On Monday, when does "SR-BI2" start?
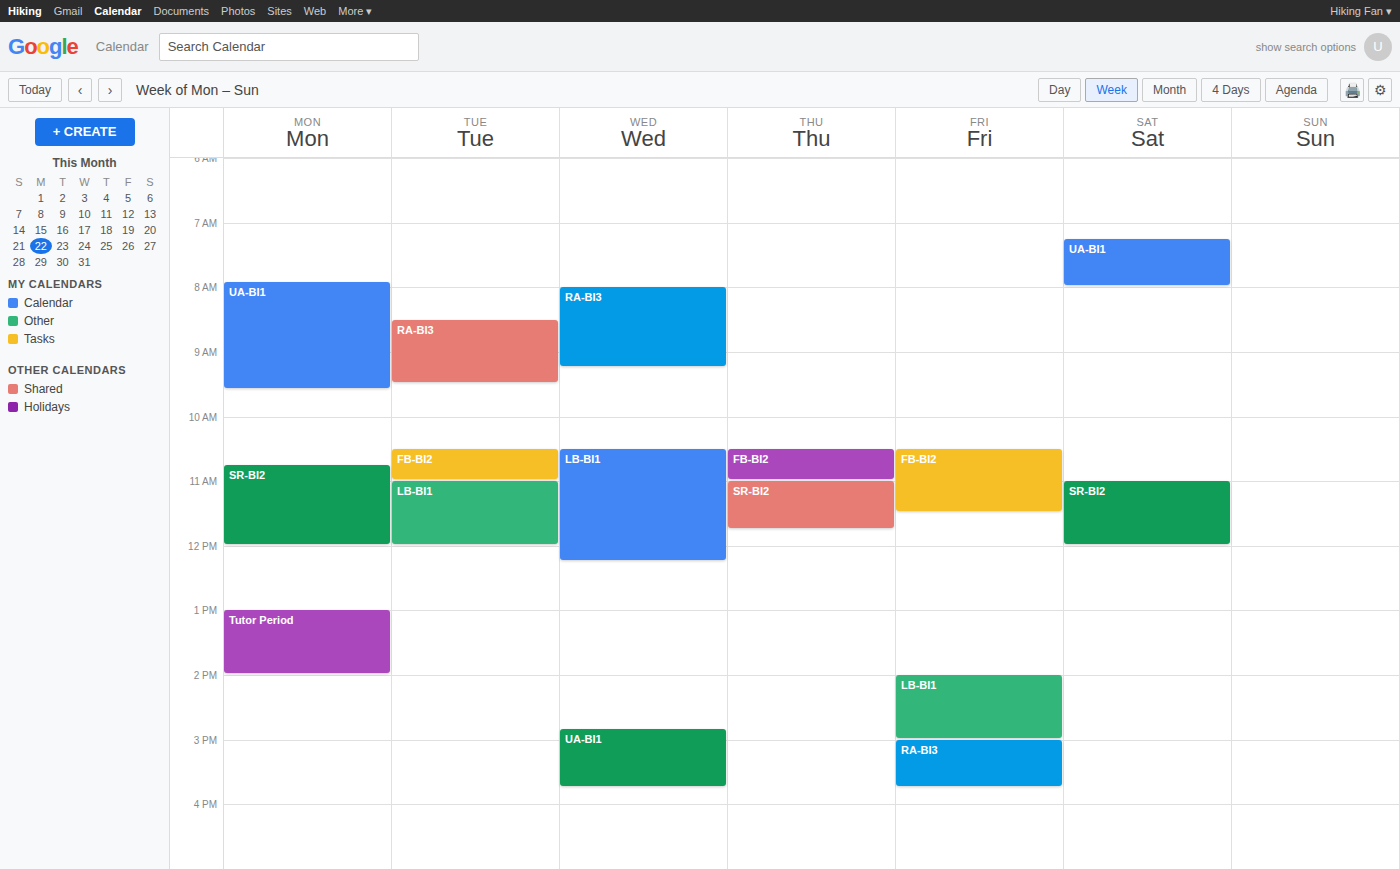
10:45